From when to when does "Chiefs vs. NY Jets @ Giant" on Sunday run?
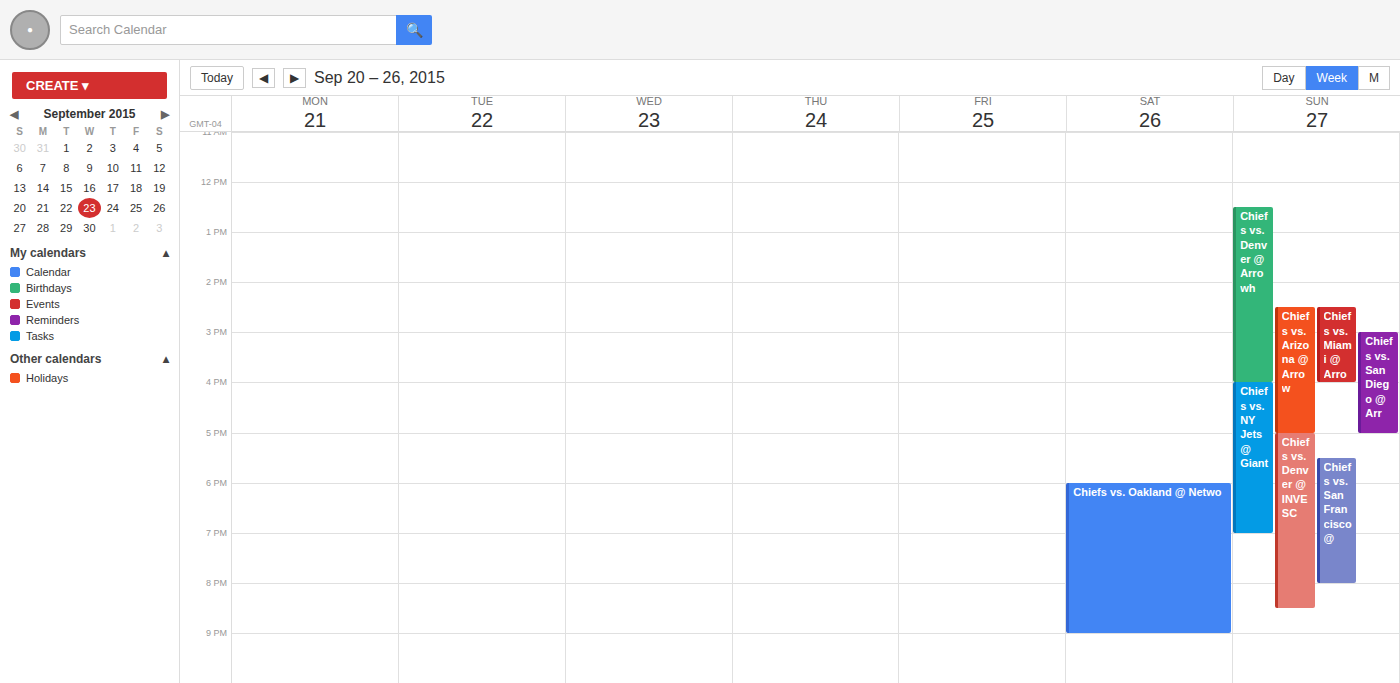
4:00 PM to 7:00 PM